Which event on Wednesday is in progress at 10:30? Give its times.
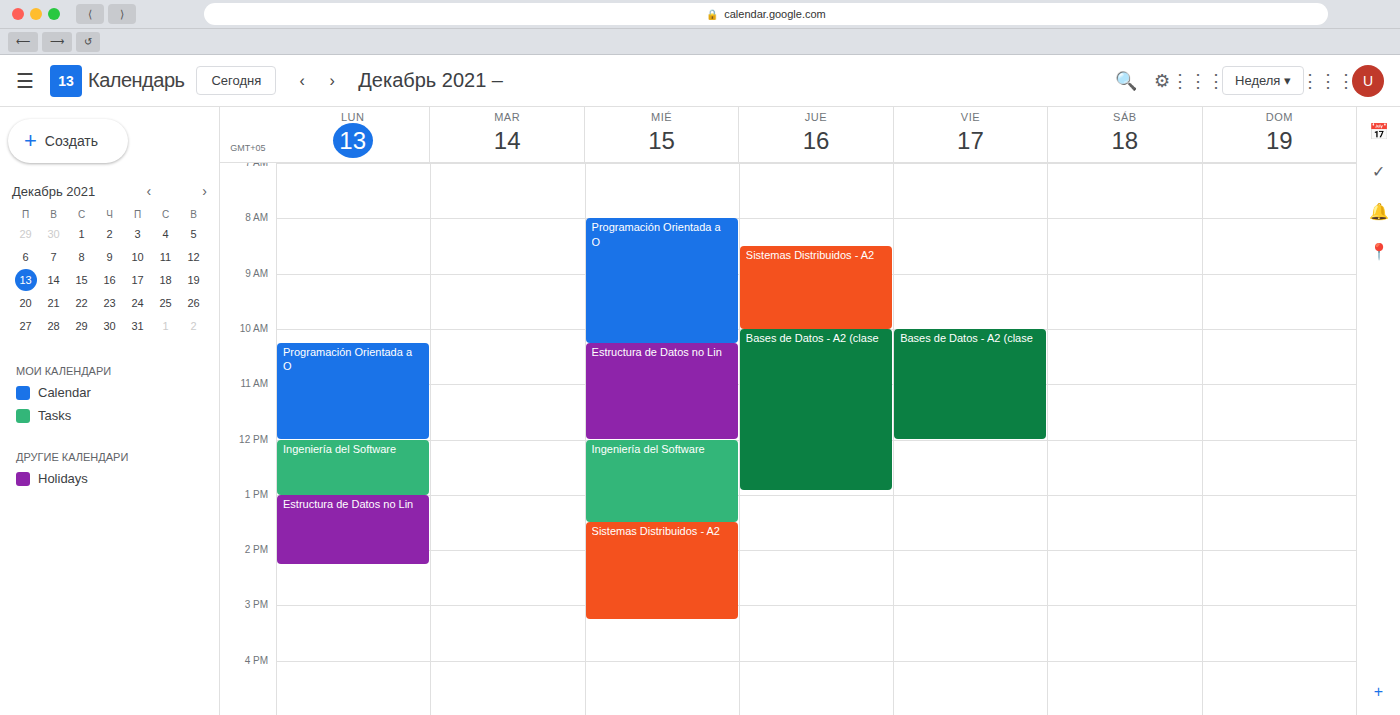
"Estructura de Datos no Lin", 10:15 to 12:00